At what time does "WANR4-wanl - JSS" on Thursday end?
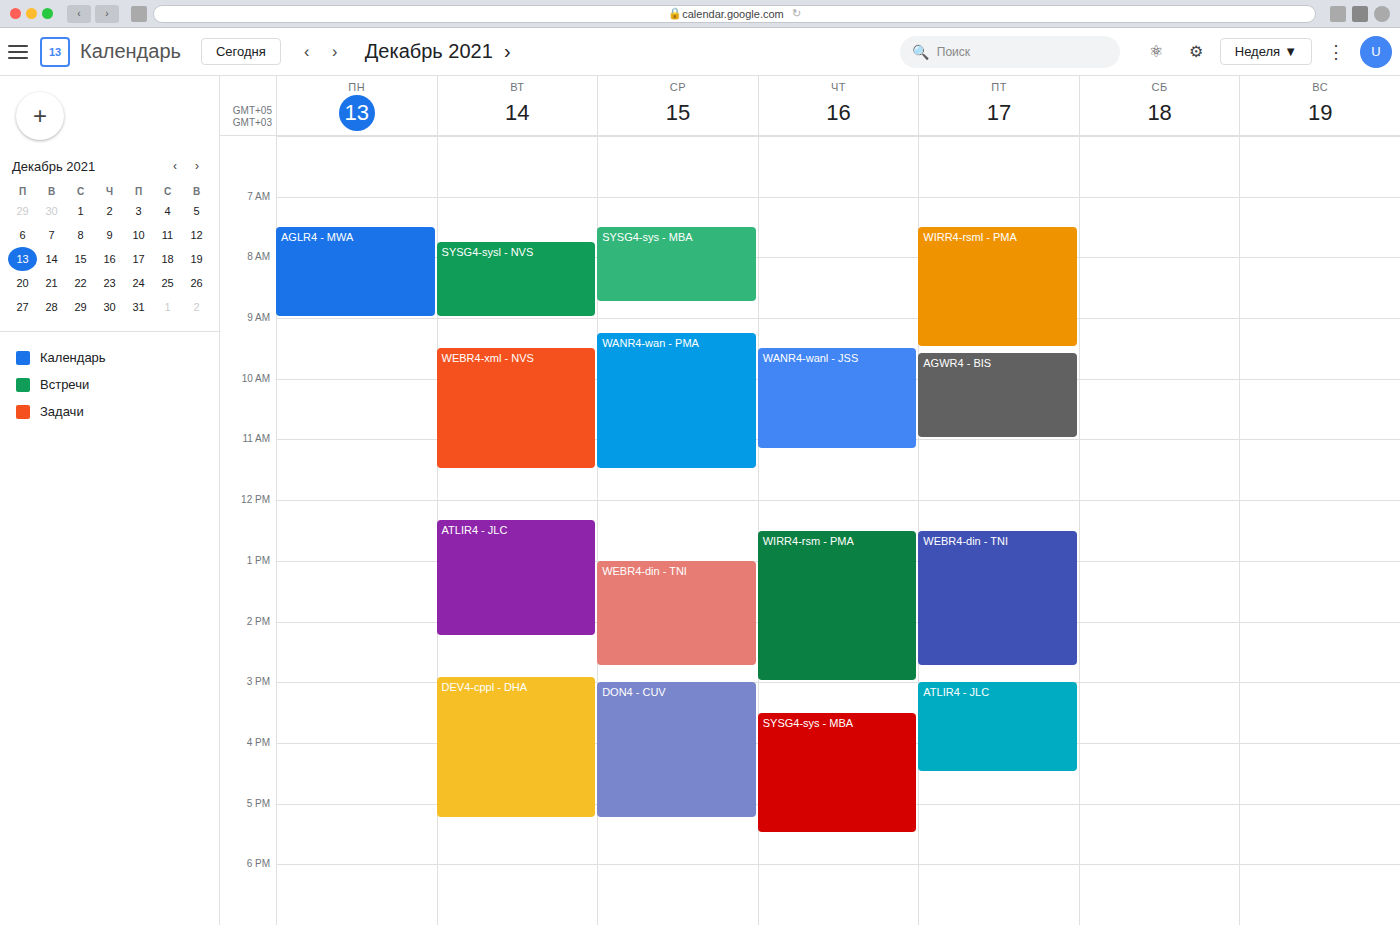
11:10